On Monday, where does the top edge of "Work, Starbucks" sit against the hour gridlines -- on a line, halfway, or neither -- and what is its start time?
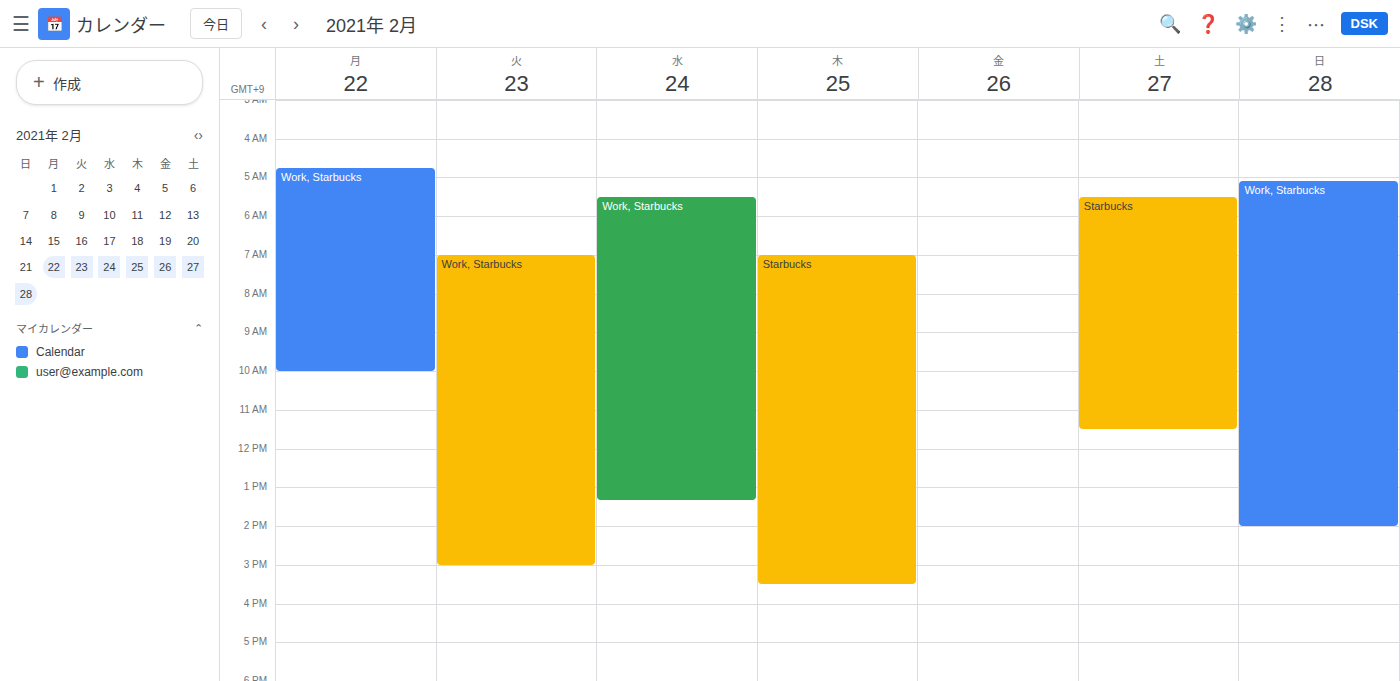
4:45 AM -- neither: three quarters of the way from the 4 AM line to the 5 AM line.